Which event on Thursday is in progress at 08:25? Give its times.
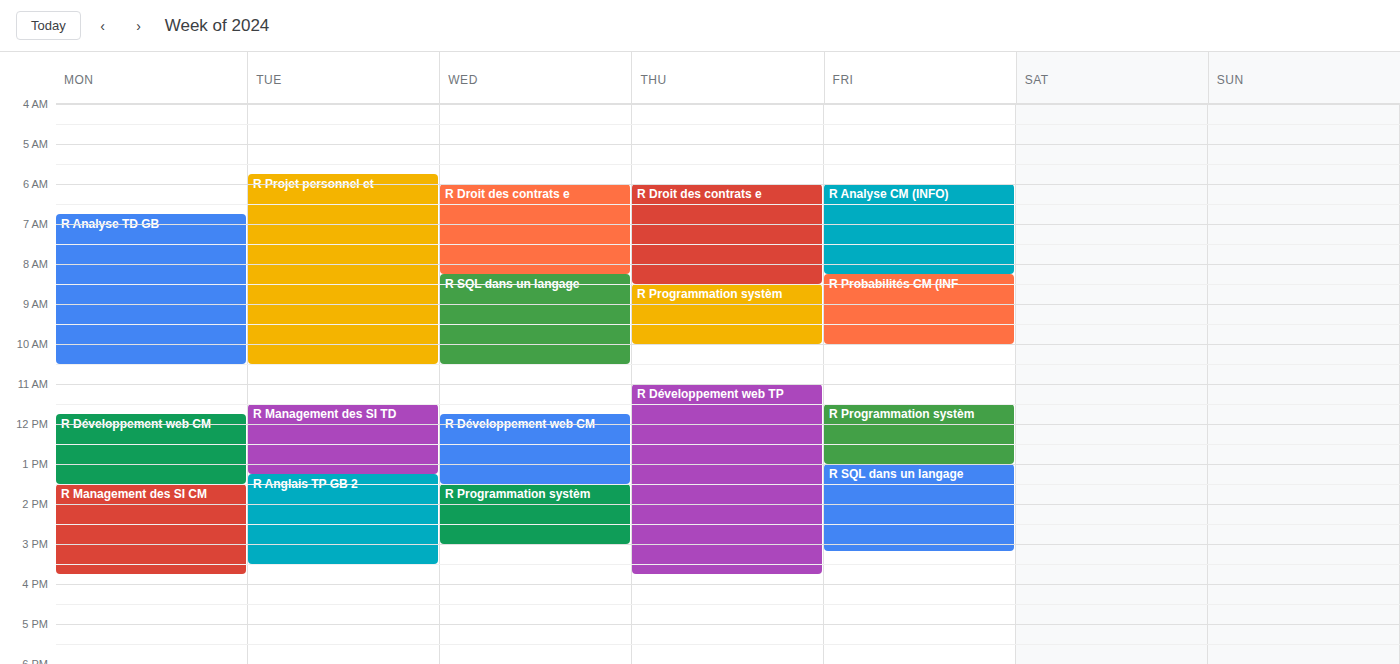
"R Droit des contrats e", 06:00 to 08:30